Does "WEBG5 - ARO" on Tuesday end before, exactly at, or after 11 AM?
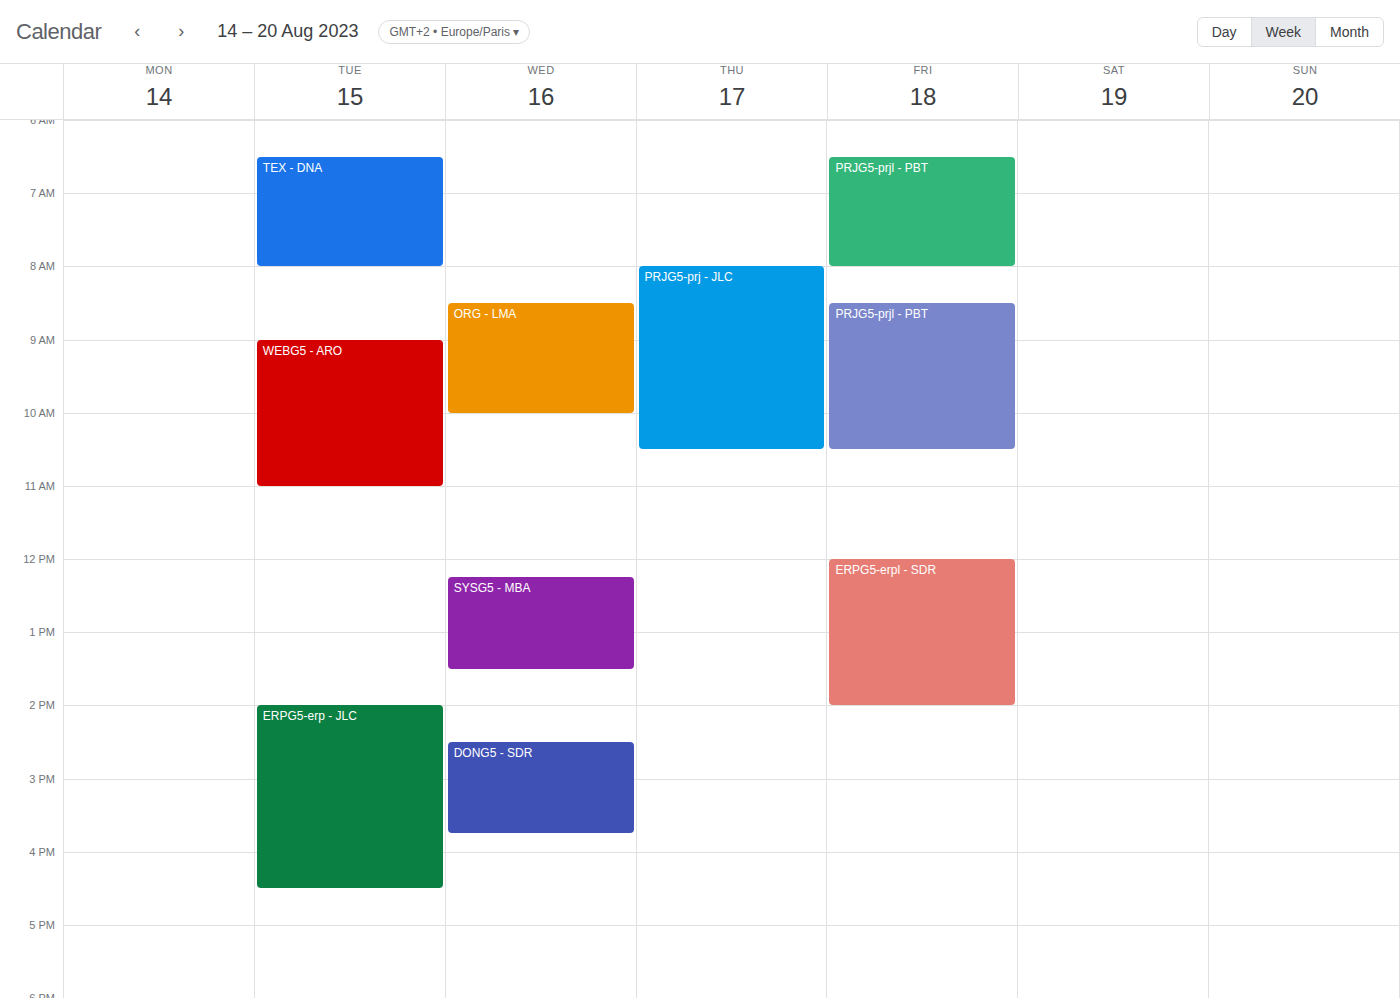
11:00 AM -- exactly at 11 AM, on the 11 AM line.